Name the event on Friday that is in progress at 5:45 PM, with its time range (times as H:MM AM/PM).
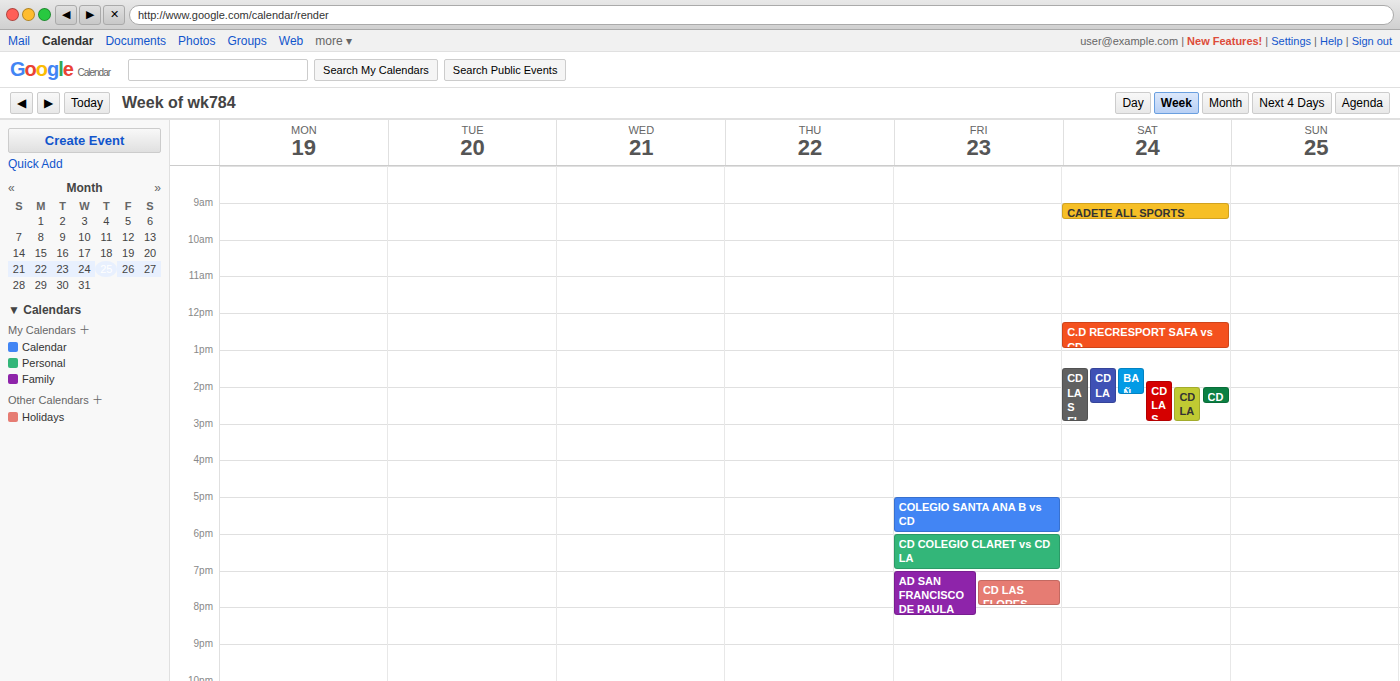
"COLEGIO SANTA ANA B vs CD", 5:00 PM to 6:00 PM